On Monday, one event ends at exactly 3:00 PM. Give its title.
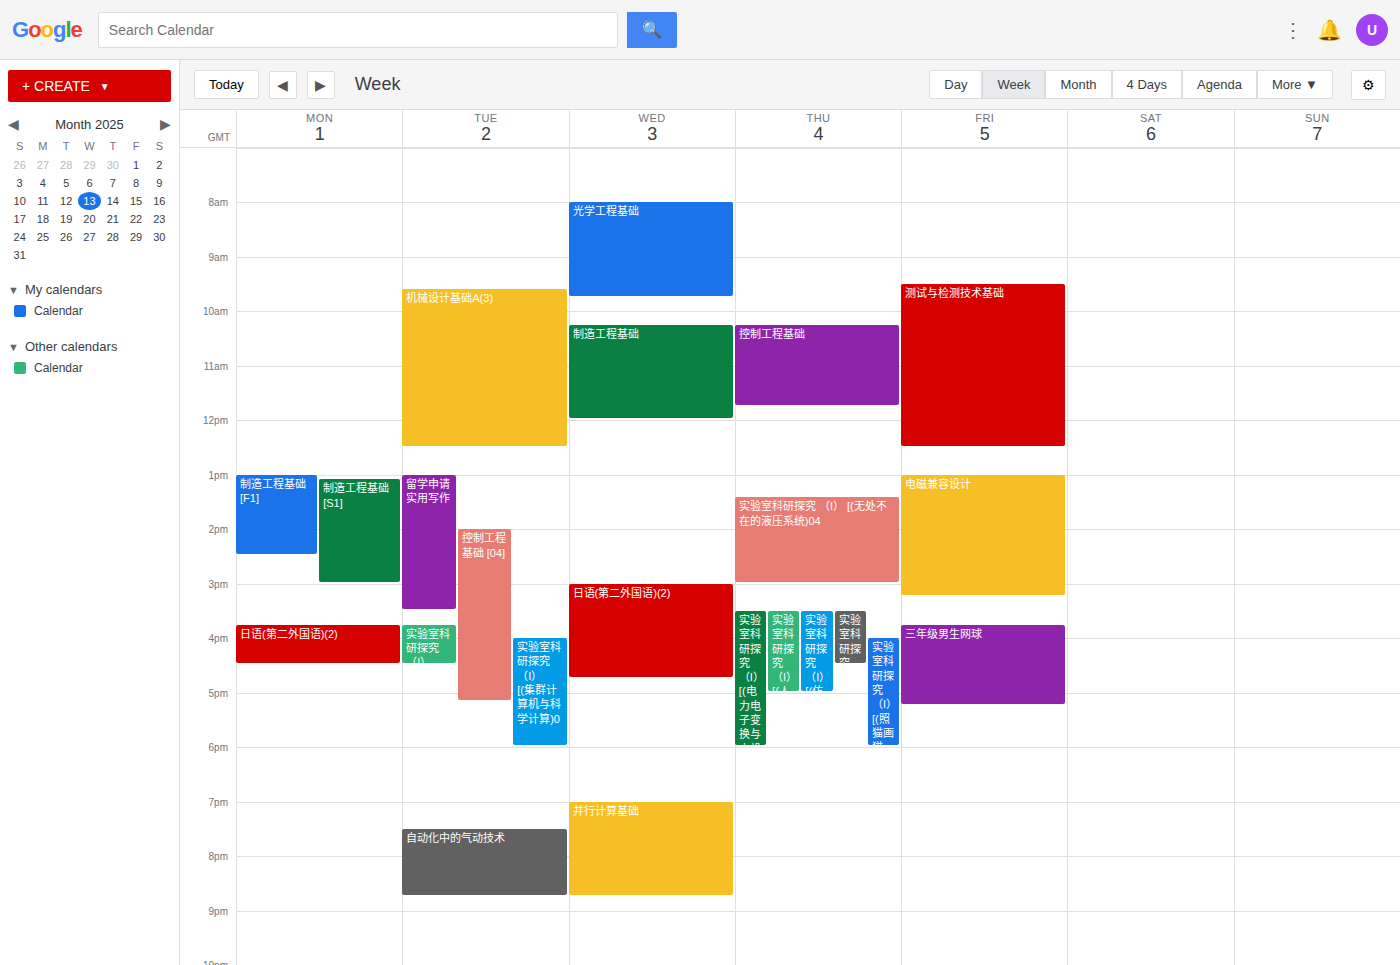
"制造工程基础 [S1]"